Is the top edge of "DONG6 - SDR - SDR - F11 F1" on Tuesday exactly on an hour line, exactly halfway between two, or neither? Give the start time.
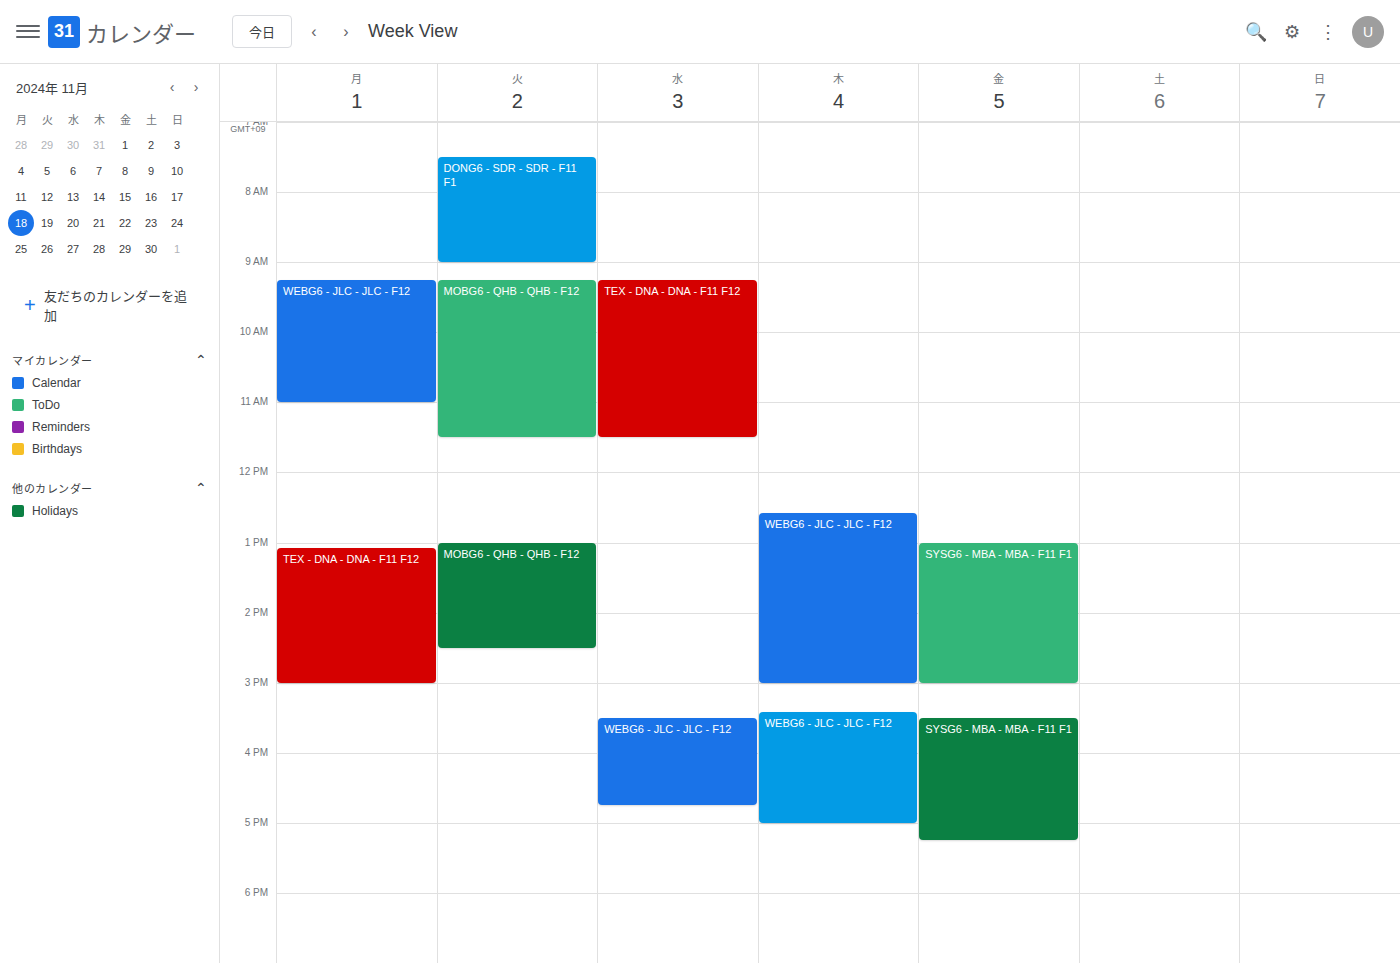
7:30 AM -- halfway between the 7 AM and 8 AM lines.